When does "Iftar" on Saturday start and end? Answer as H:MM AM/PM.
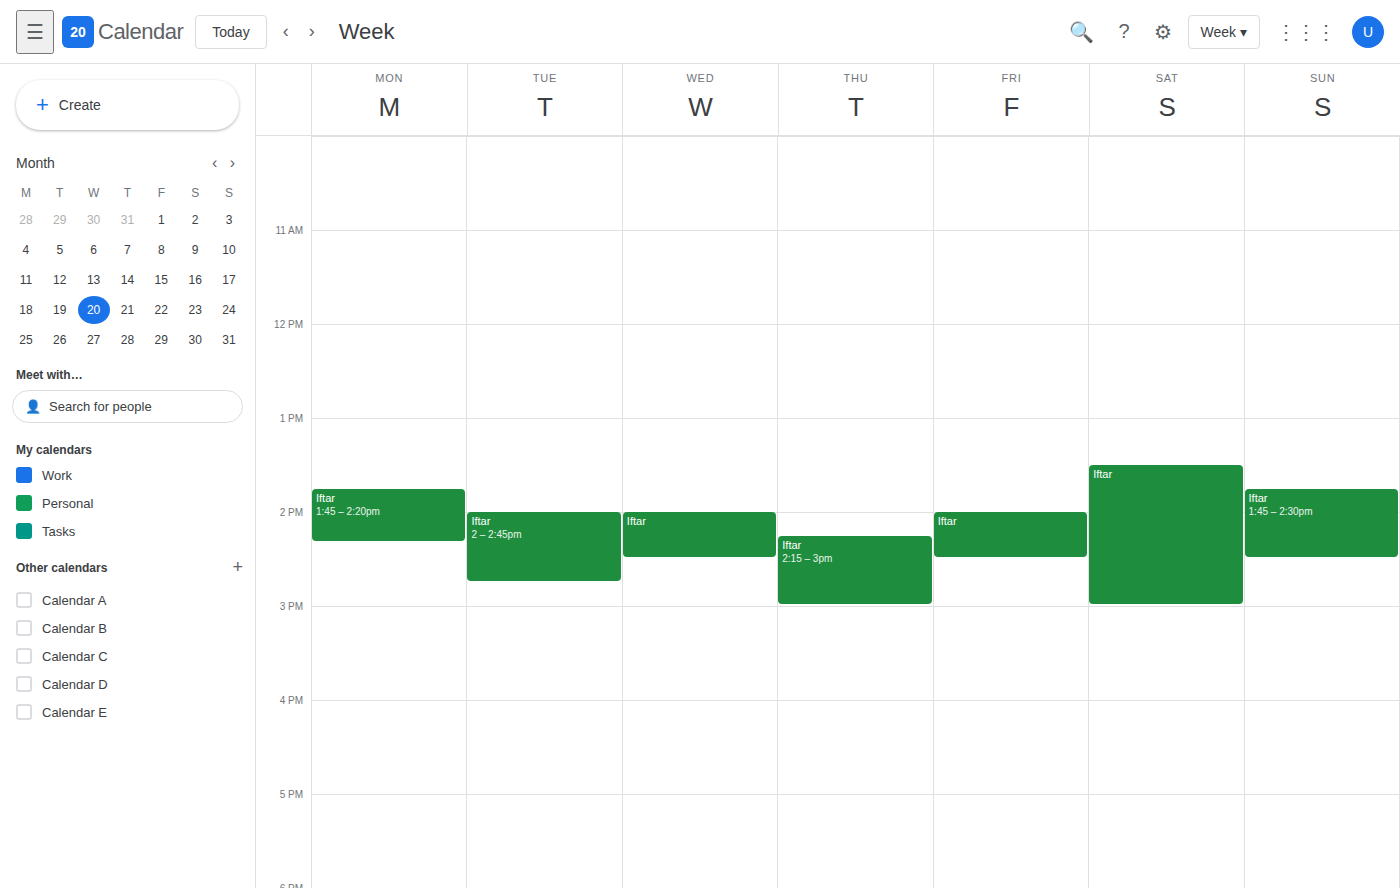
1:30 PM to 3:00 PM